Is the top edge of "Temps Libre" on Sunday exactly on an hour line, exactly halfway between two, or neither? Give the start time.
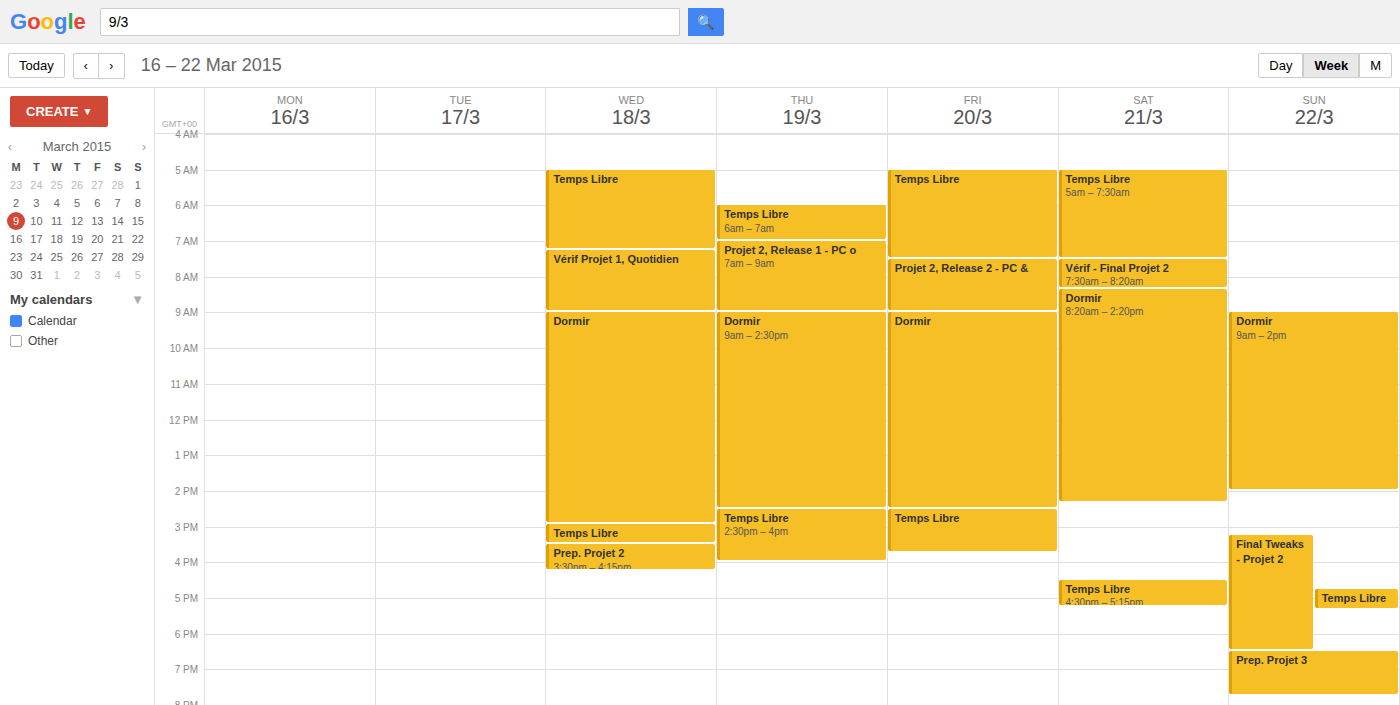
4:45 PM -- neither: three quarters of the way from the 4 PM line to the 5 PM line.